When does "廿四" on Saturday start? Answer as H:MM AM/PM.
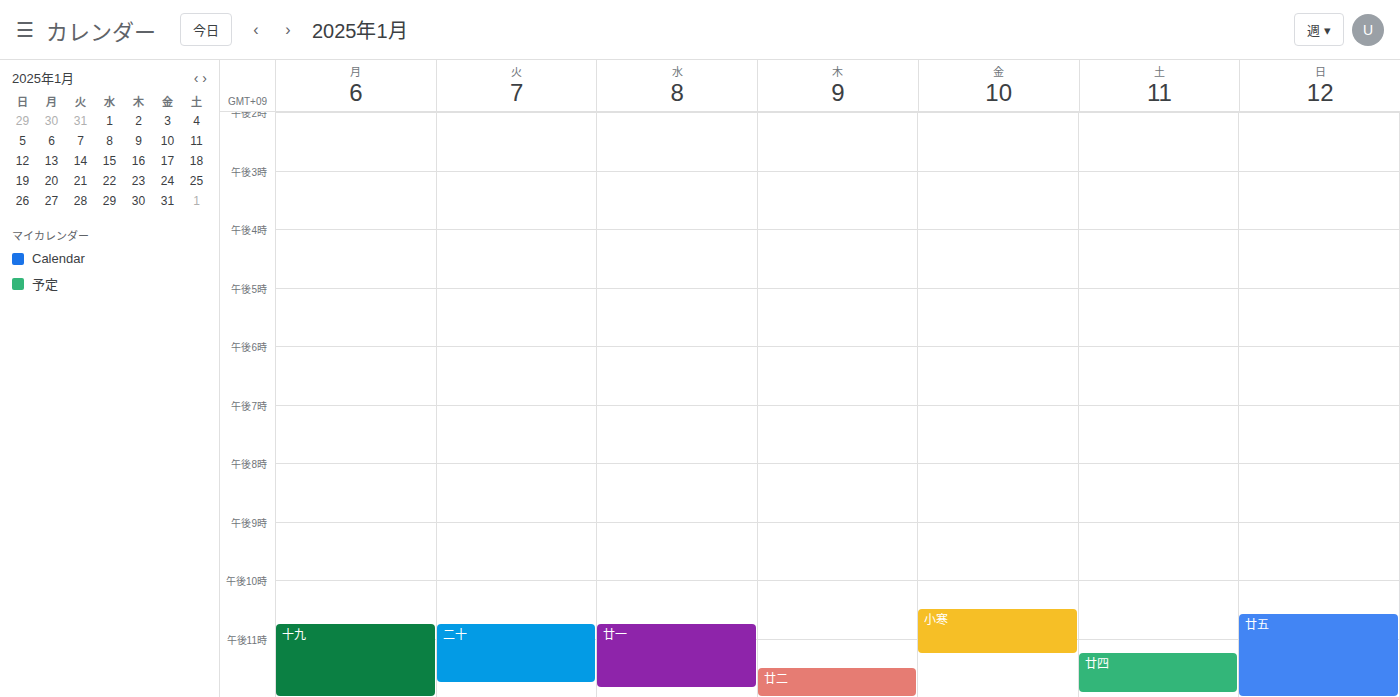
11:15 PM